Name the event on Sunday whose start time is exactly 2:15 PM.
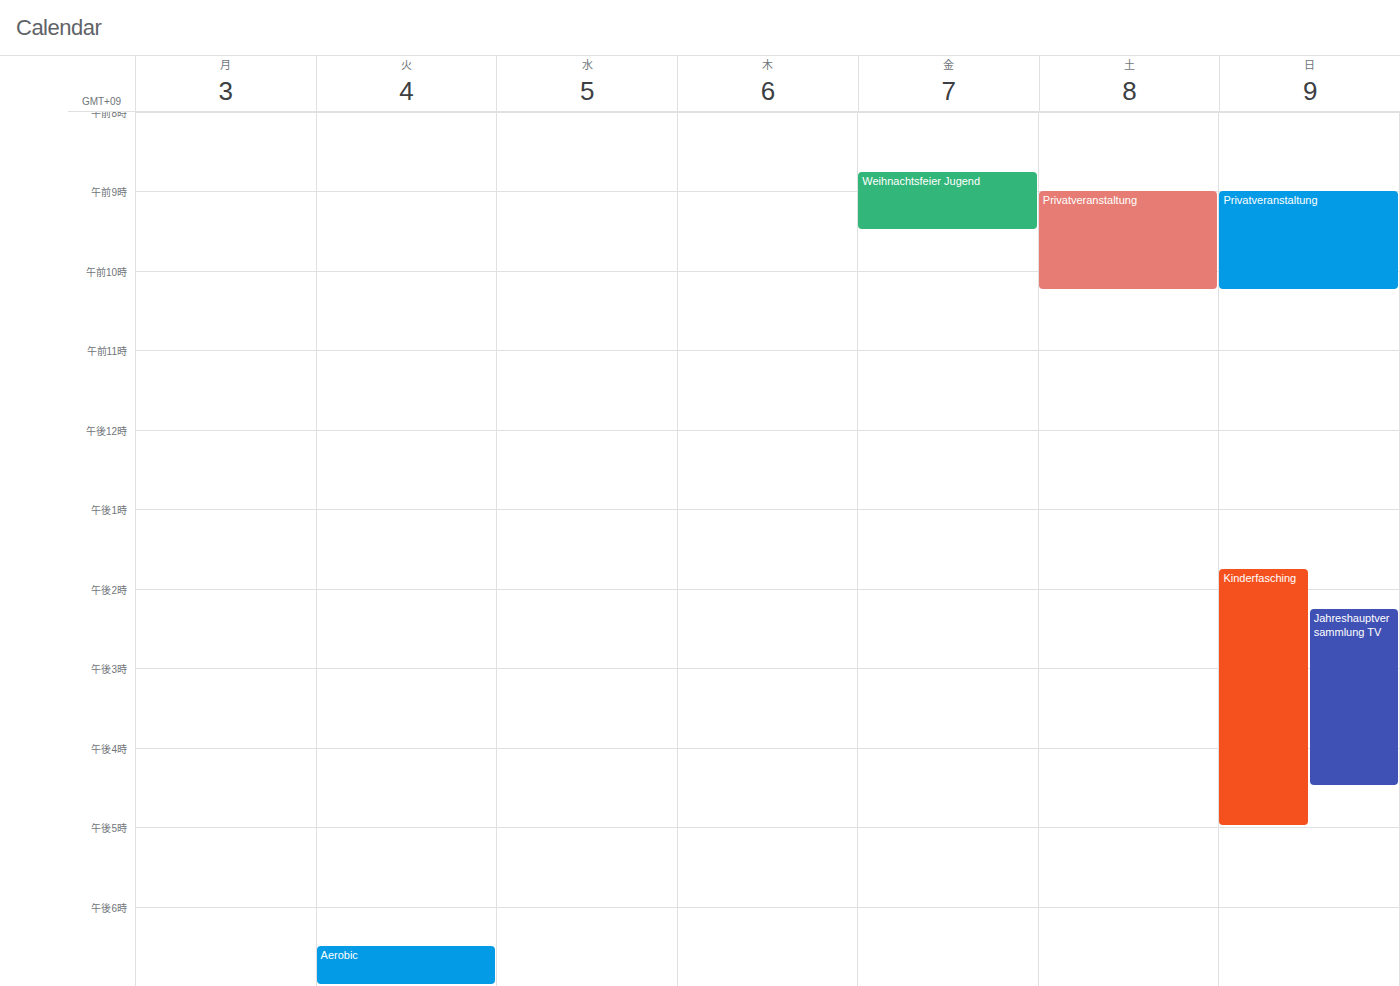
"Jahreshauptversammlung TV"